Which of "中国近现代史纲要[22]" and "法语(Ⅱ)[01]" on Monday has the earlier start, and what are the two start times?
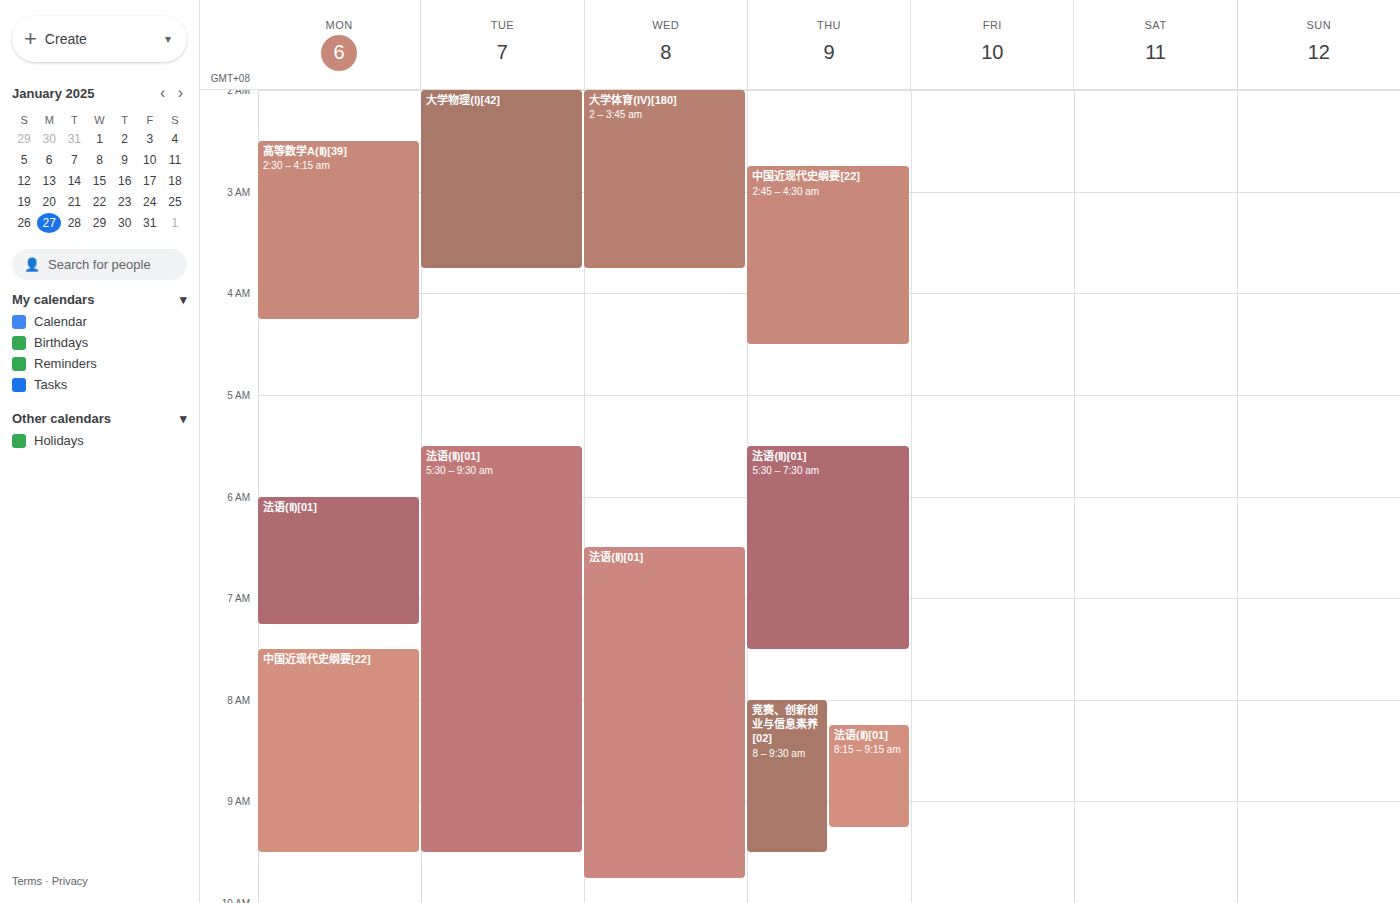
"法语(Ⅱ)[01]" 6:00 AM; "中国近现代史纲要[22]" 7:30 AM.